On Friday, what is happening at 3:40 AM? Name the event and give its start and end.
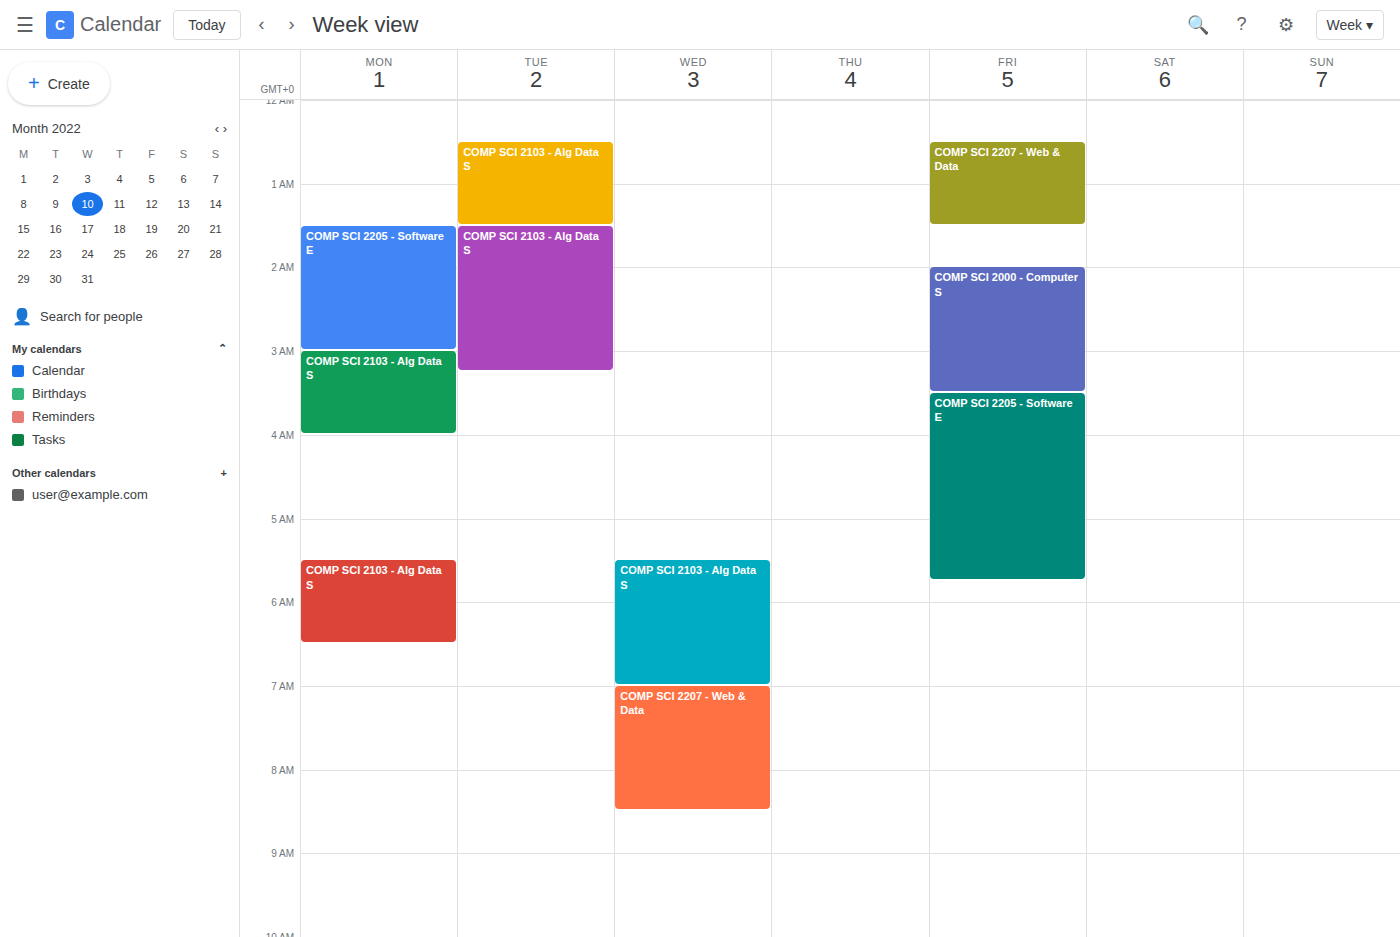
"COMP SCI 2205 - Software E", 3:30 AM to 5:45 AM